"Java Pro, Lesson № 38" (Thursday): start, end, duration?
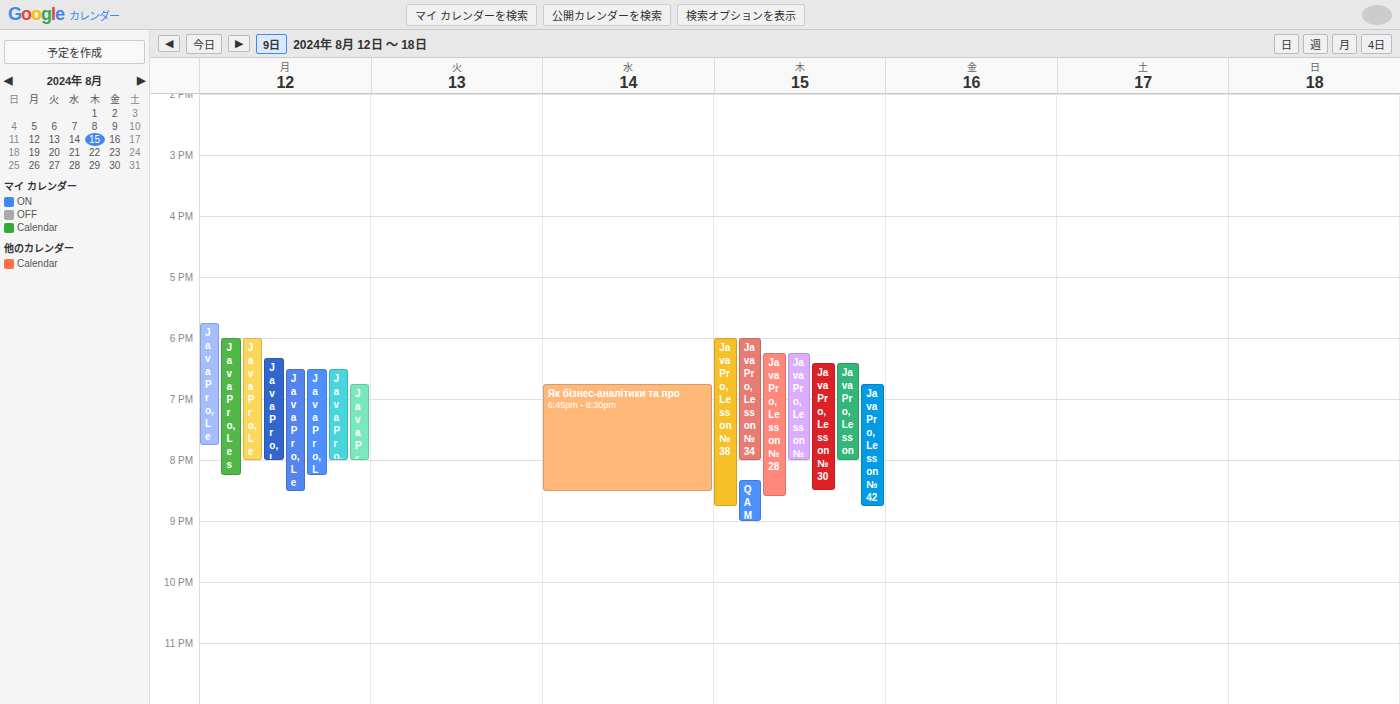
6:00 PM to 8:45 PM, 2 hours 45 minutes